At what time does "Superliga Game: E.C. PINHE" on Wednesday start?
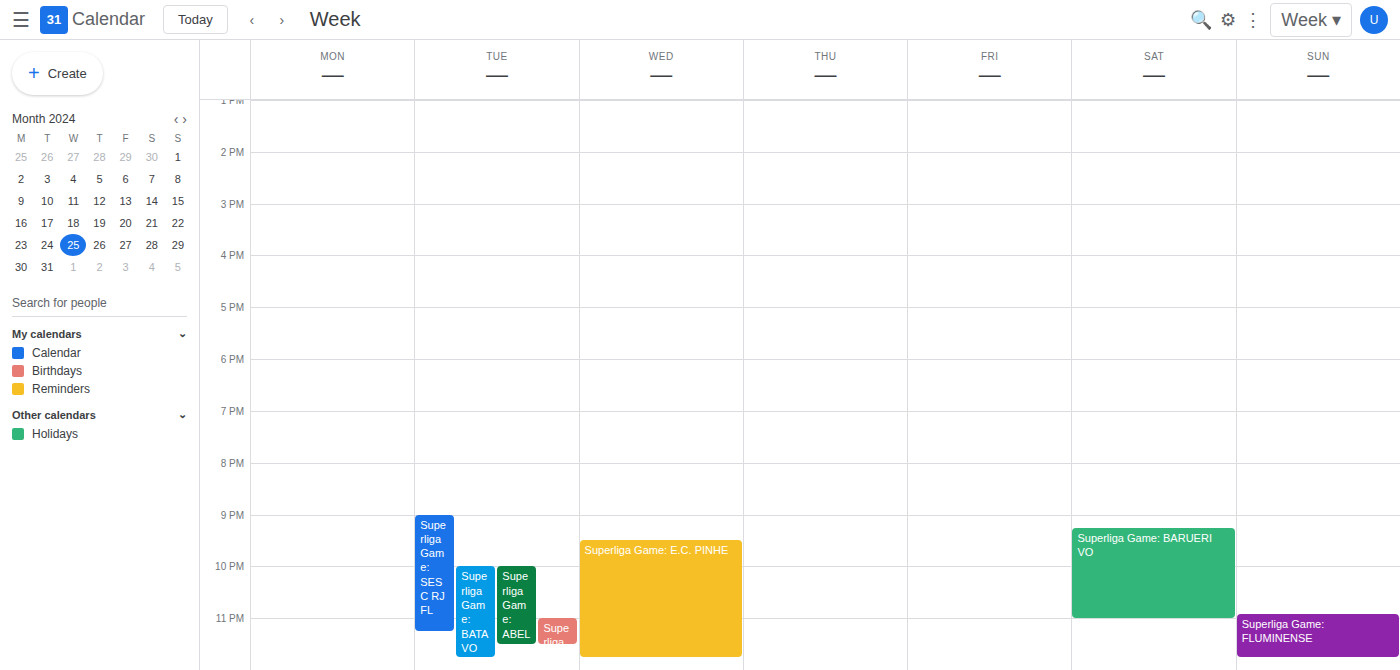
21:30